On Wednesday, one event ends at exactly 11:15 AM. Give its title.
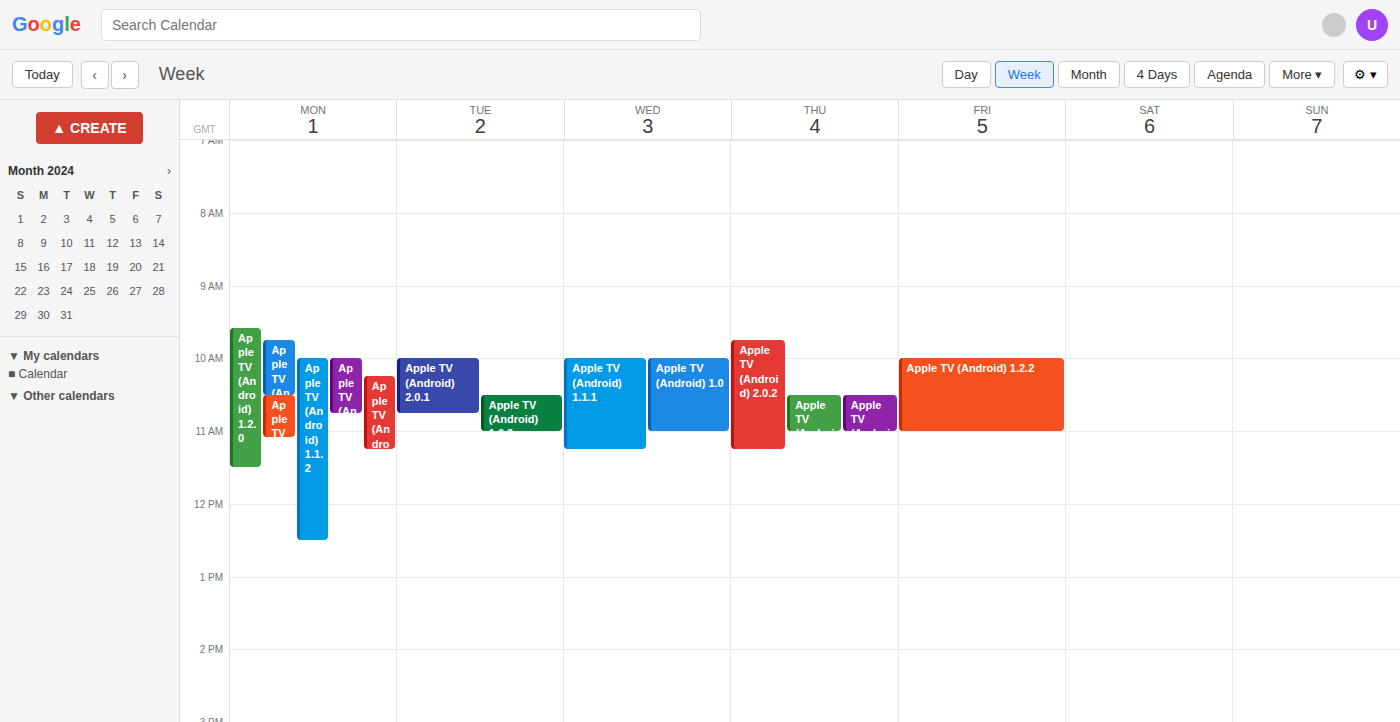
"Apple TV (Android) 1.1.1"